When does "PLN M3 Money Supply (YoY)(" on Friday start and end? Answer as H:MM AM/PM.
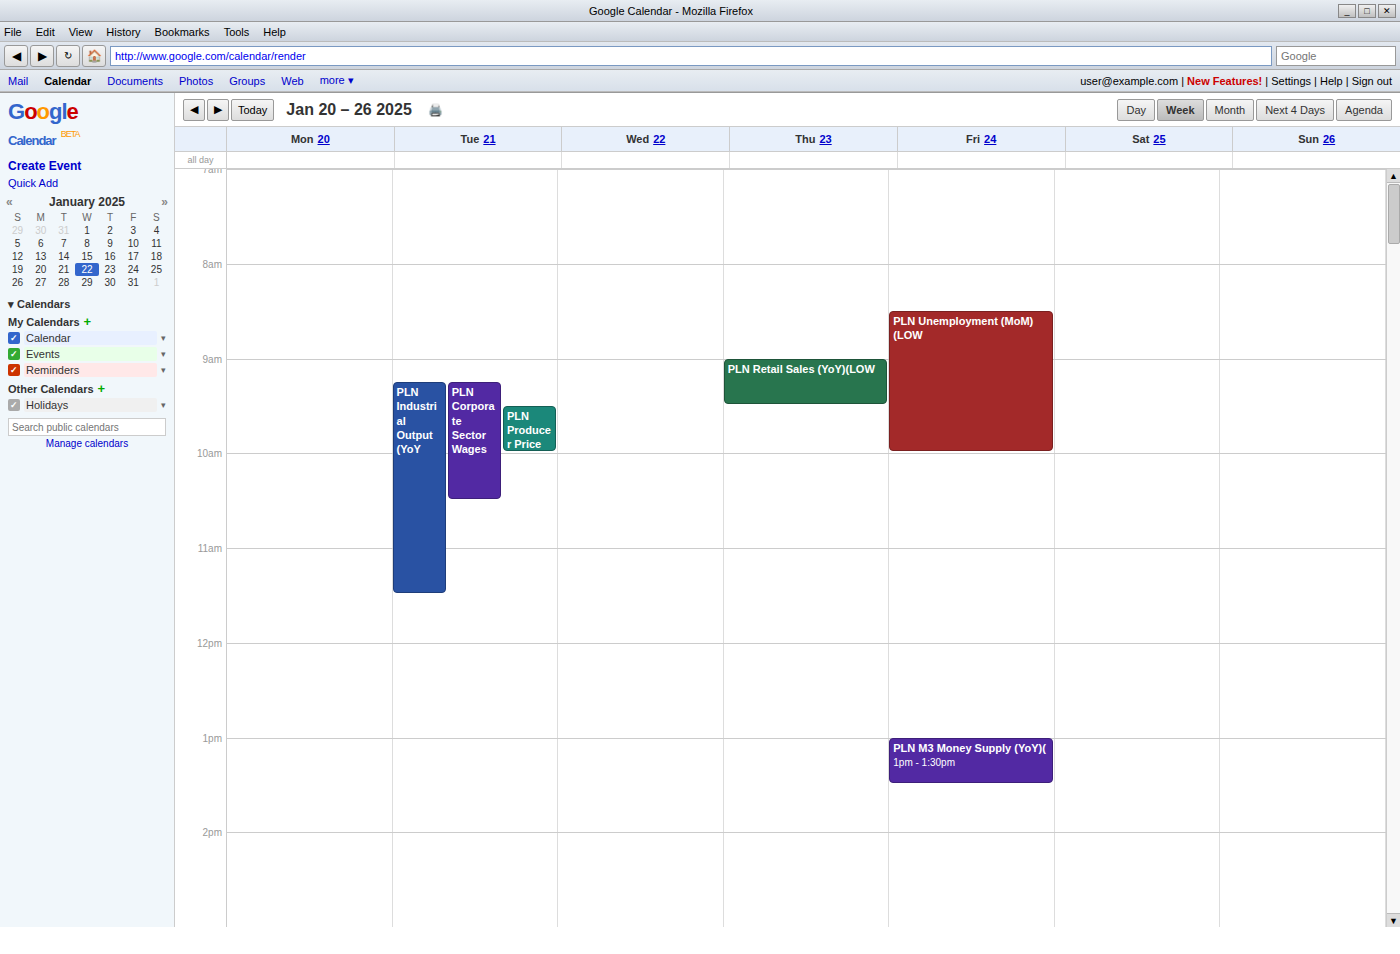
1:00 PM to 1:30 PM